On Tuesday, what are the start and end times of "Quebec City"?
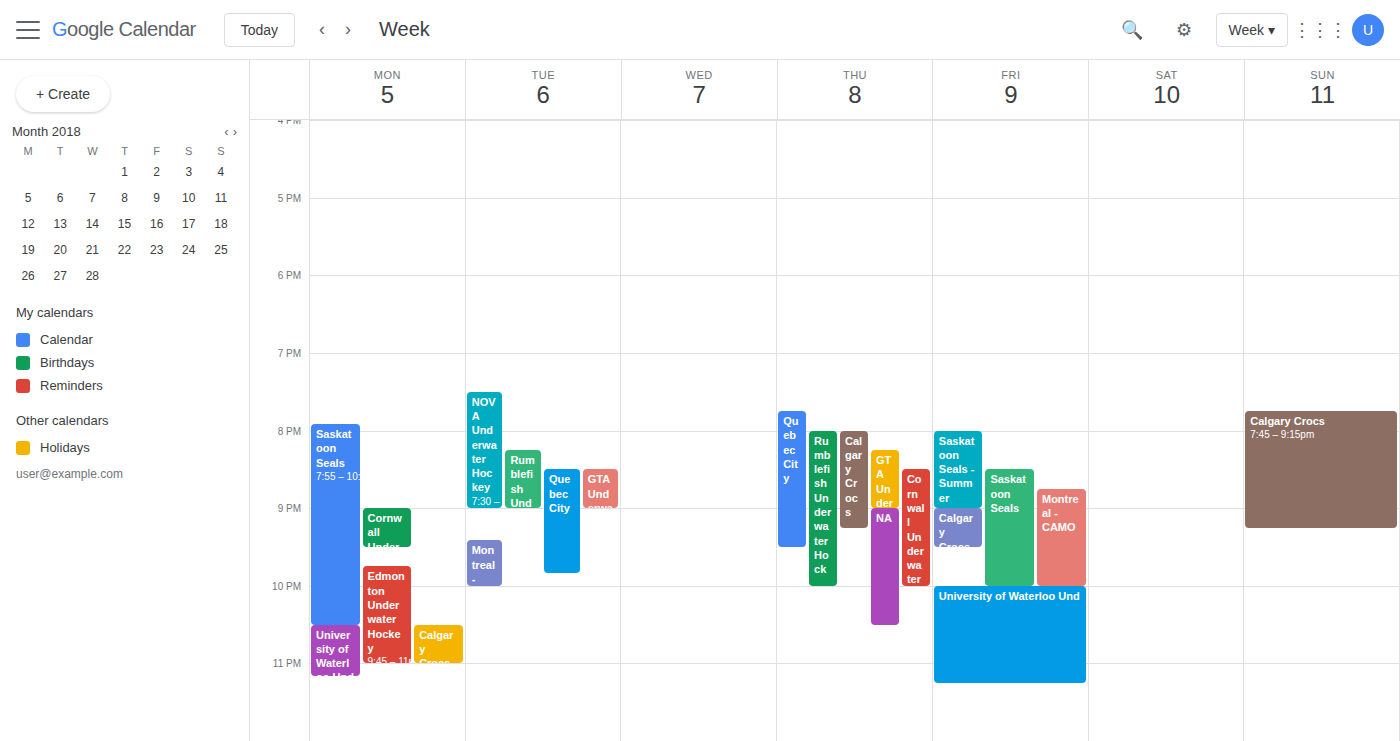
8:30 PM to 9:50 PM